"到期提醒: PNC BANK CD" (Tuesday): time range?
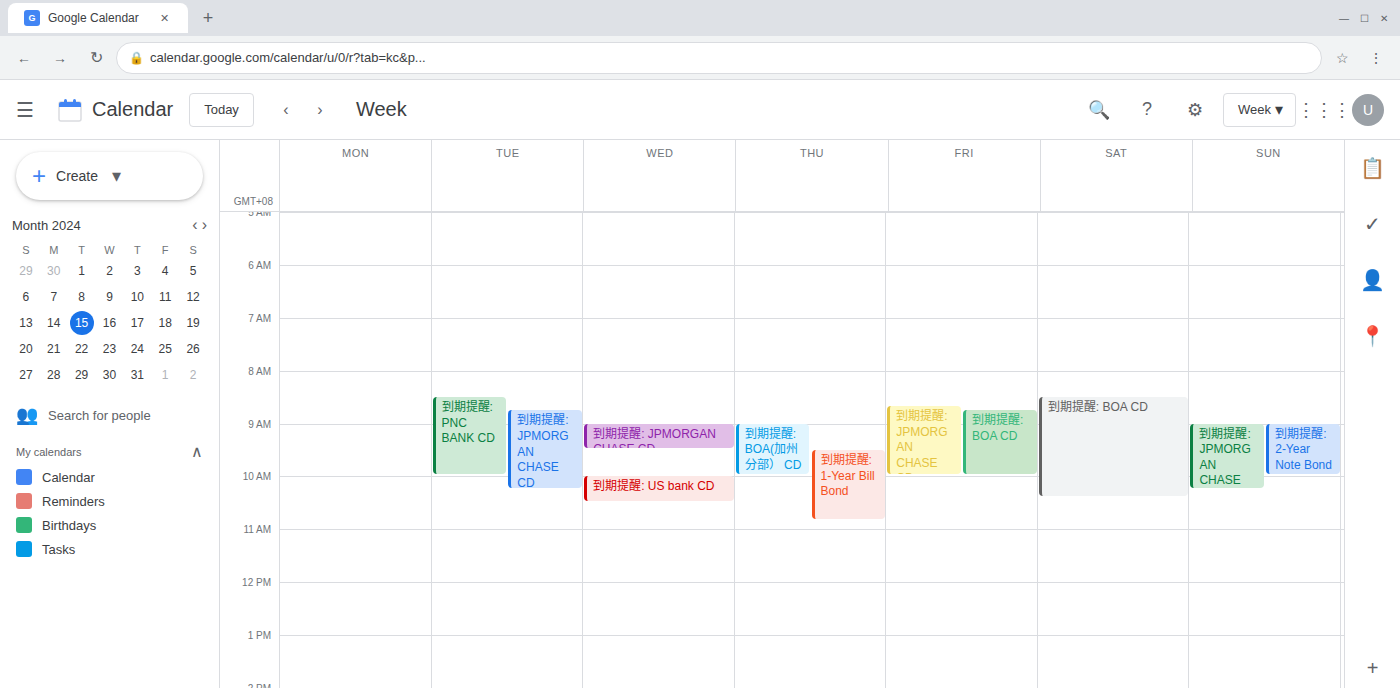
8:30 AM to 10:00 AM